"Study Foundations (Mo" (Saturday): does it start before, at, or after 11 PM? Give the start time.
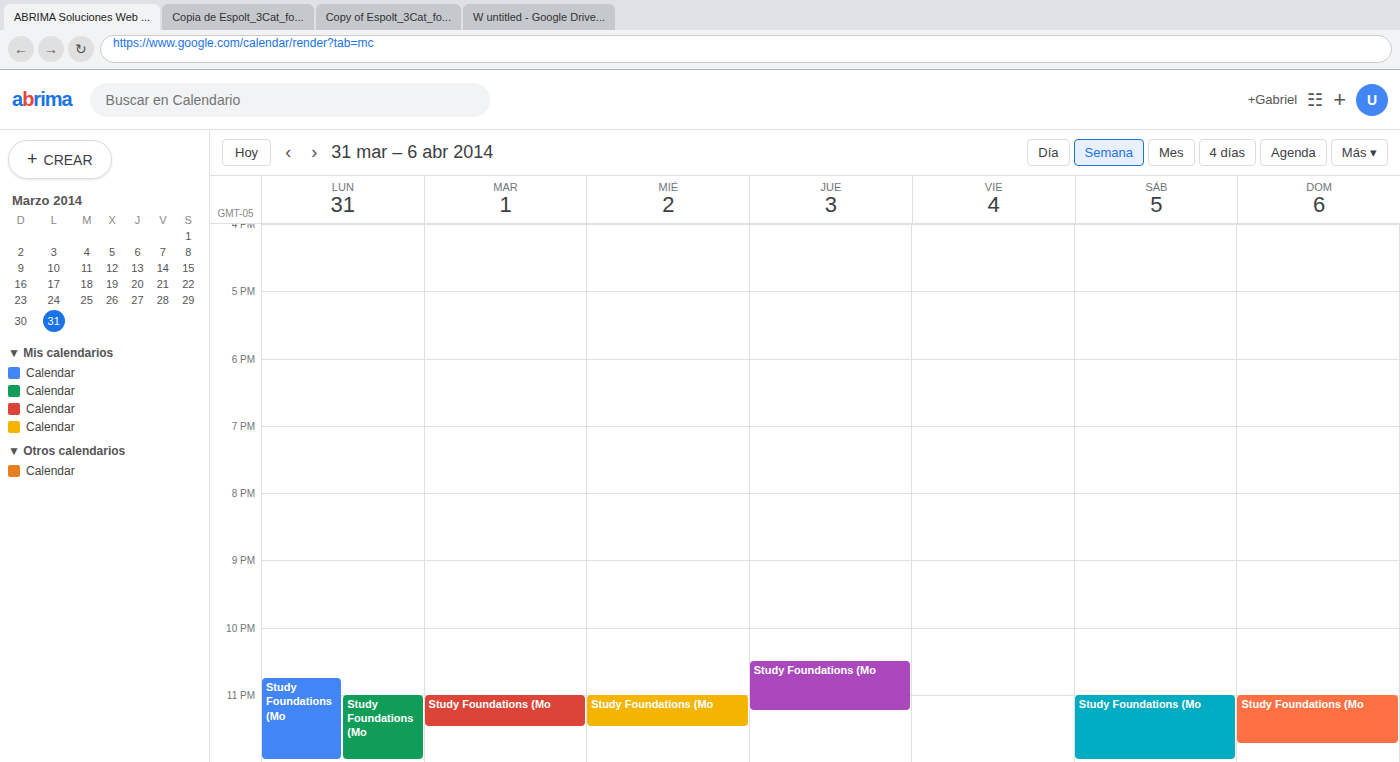
11:00 PM -- exactly at 11 PM, on the 11 PM line.